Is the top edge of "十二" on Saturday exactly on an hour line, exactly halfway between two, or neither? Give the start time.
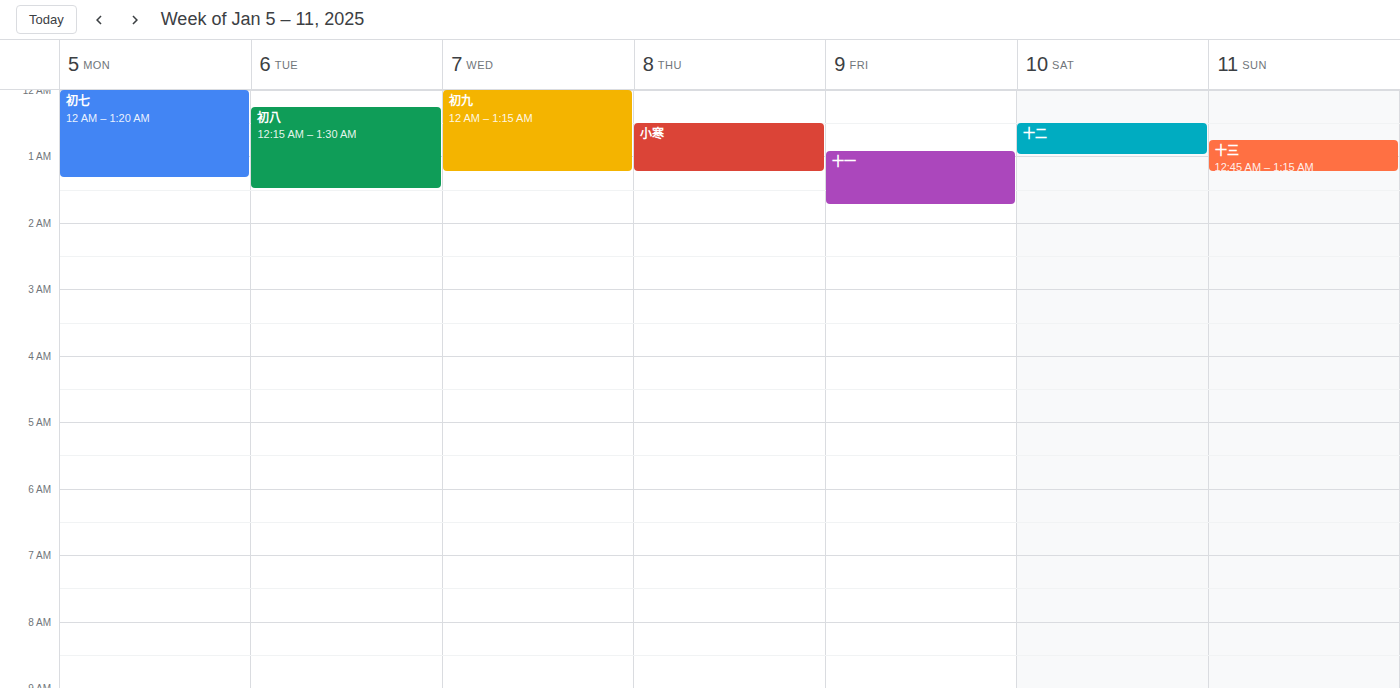
12:30 AM -- halfway between the 12 AM and 1 AM lines.